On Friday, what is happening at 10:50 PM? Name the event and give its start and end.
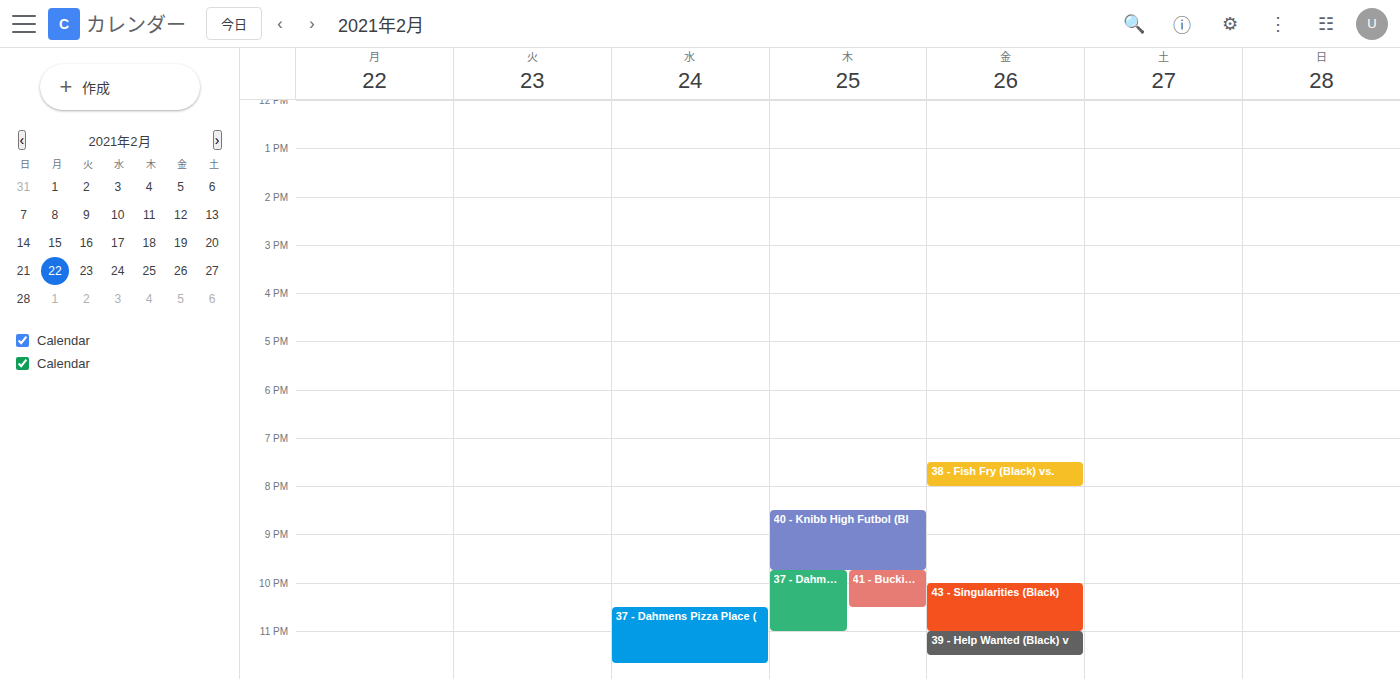
"43 - Singularities (Black)", 10:00 PM to 11:00 PM